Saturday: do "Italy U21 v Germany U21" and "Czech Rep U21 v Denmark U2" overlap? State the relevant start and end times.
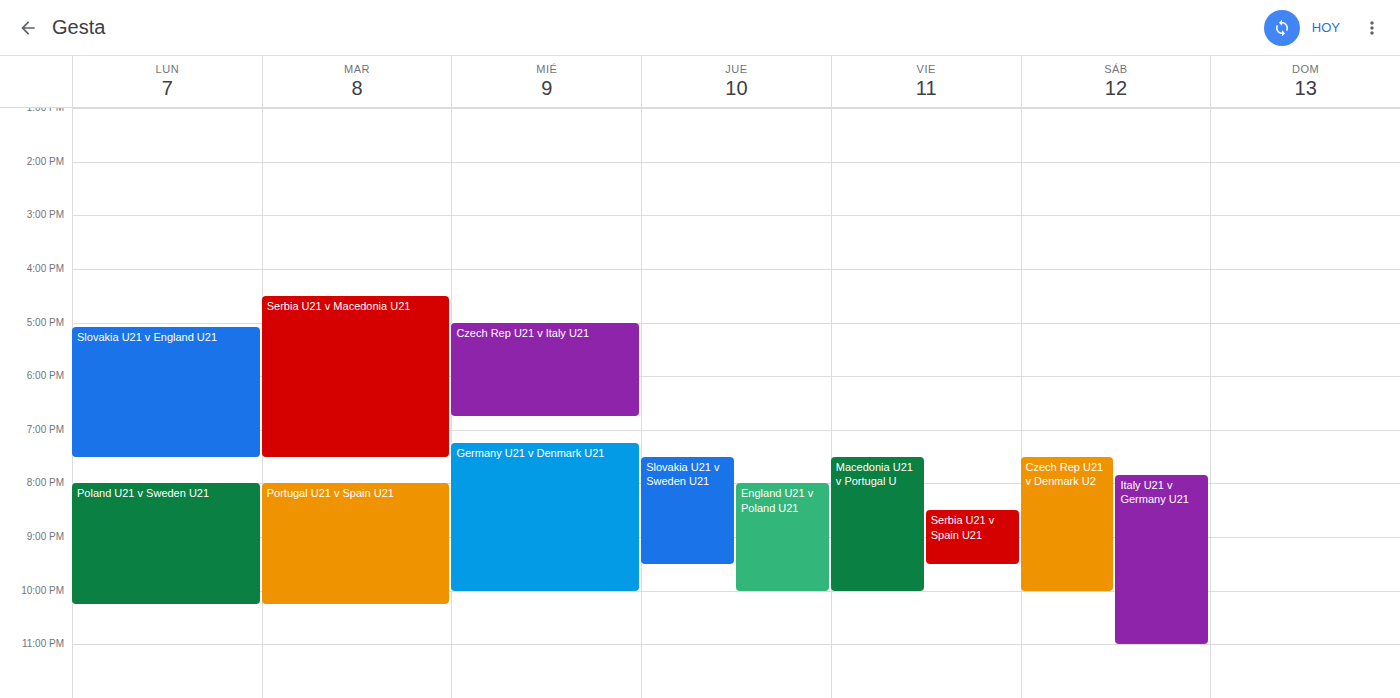
"Italy U21 v Germany U21" starts at 19:50, before "Czech Rep U21 v Denmark U2" ends at 22:00 -- they overlap.